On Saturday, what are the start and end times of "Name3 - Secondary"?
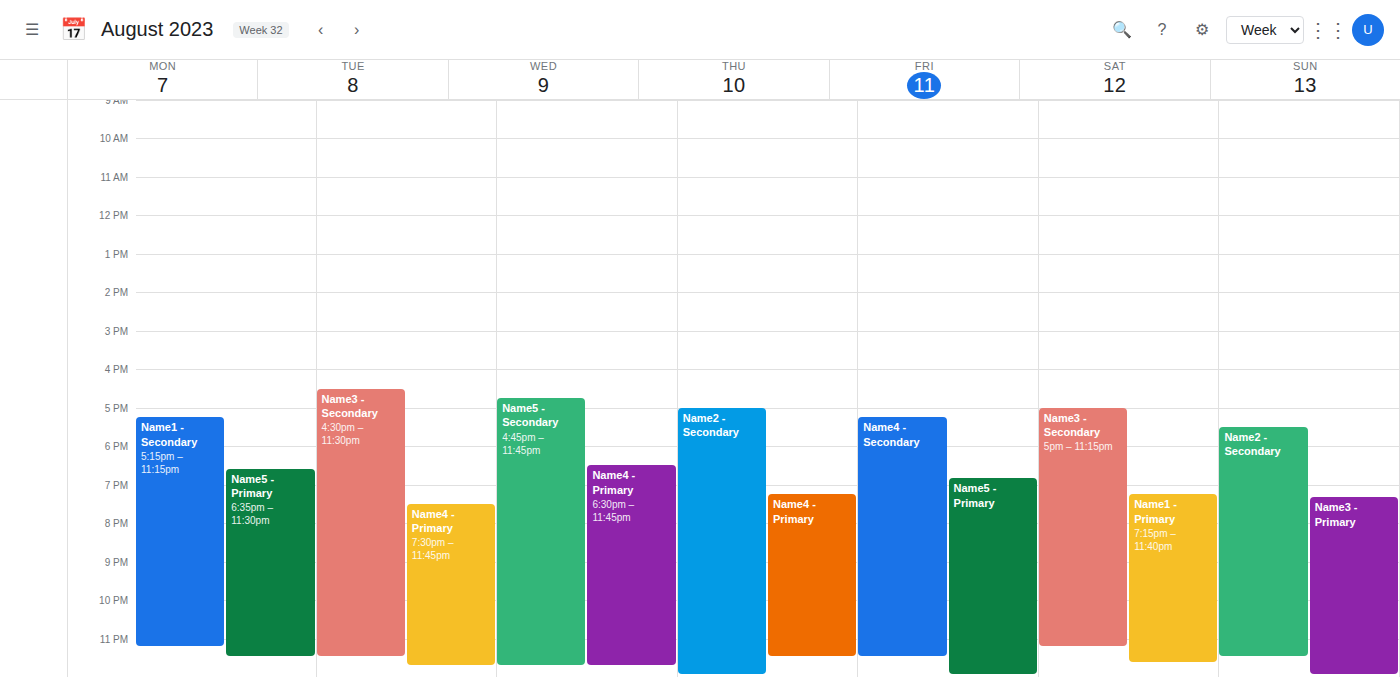
5:00 PM to 11:15 PM